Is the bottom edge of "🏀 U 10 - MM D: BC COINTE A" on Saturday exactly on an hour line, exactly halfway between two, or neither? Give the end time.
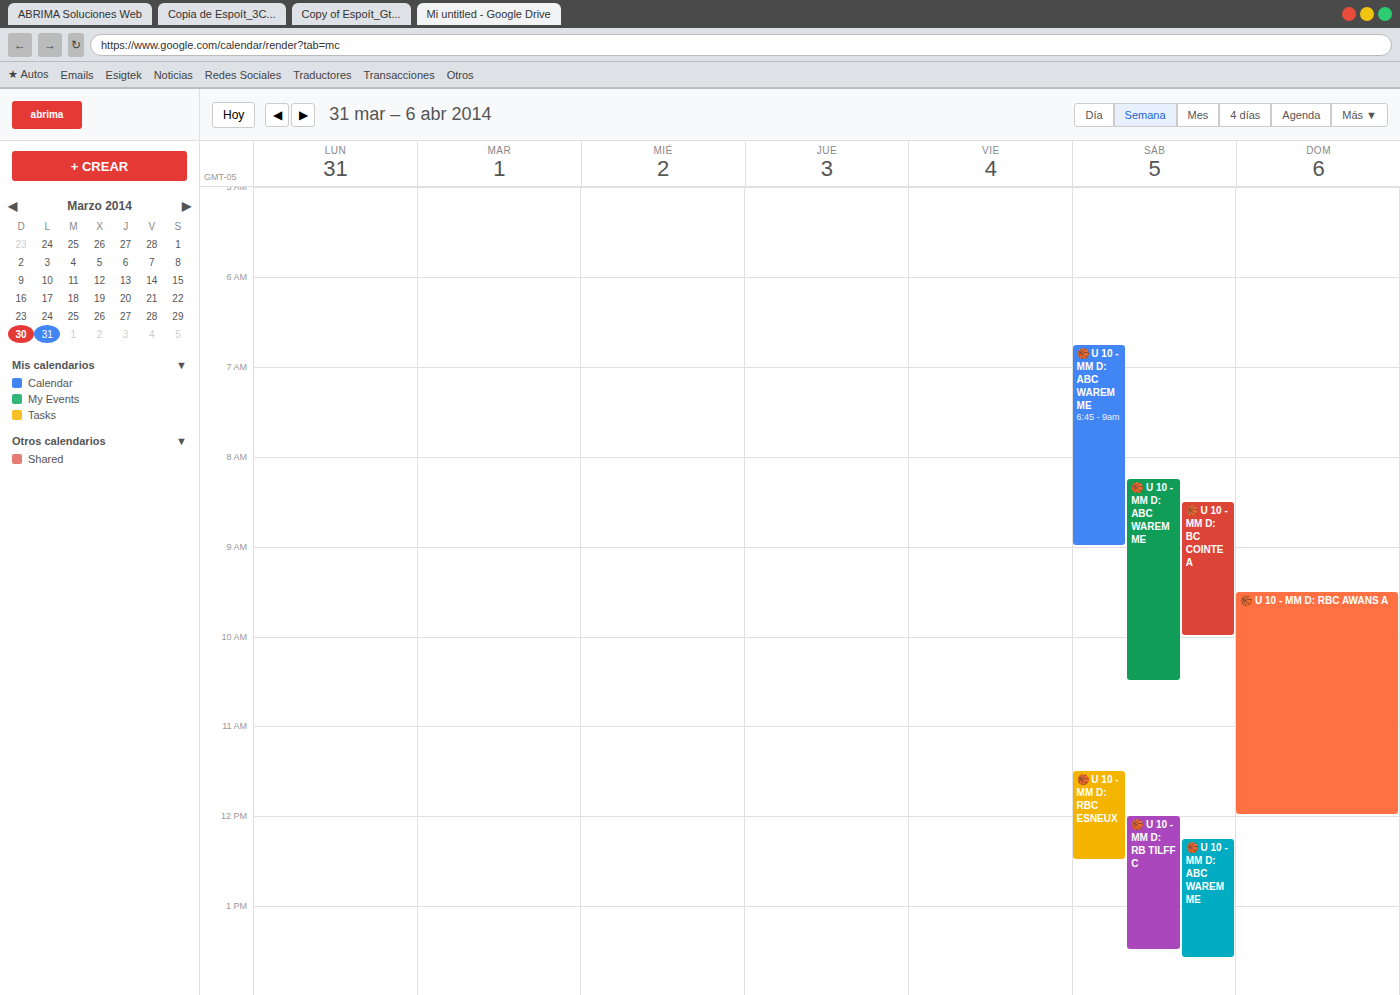
10:00 AM -- exactly on the 10 AM line.